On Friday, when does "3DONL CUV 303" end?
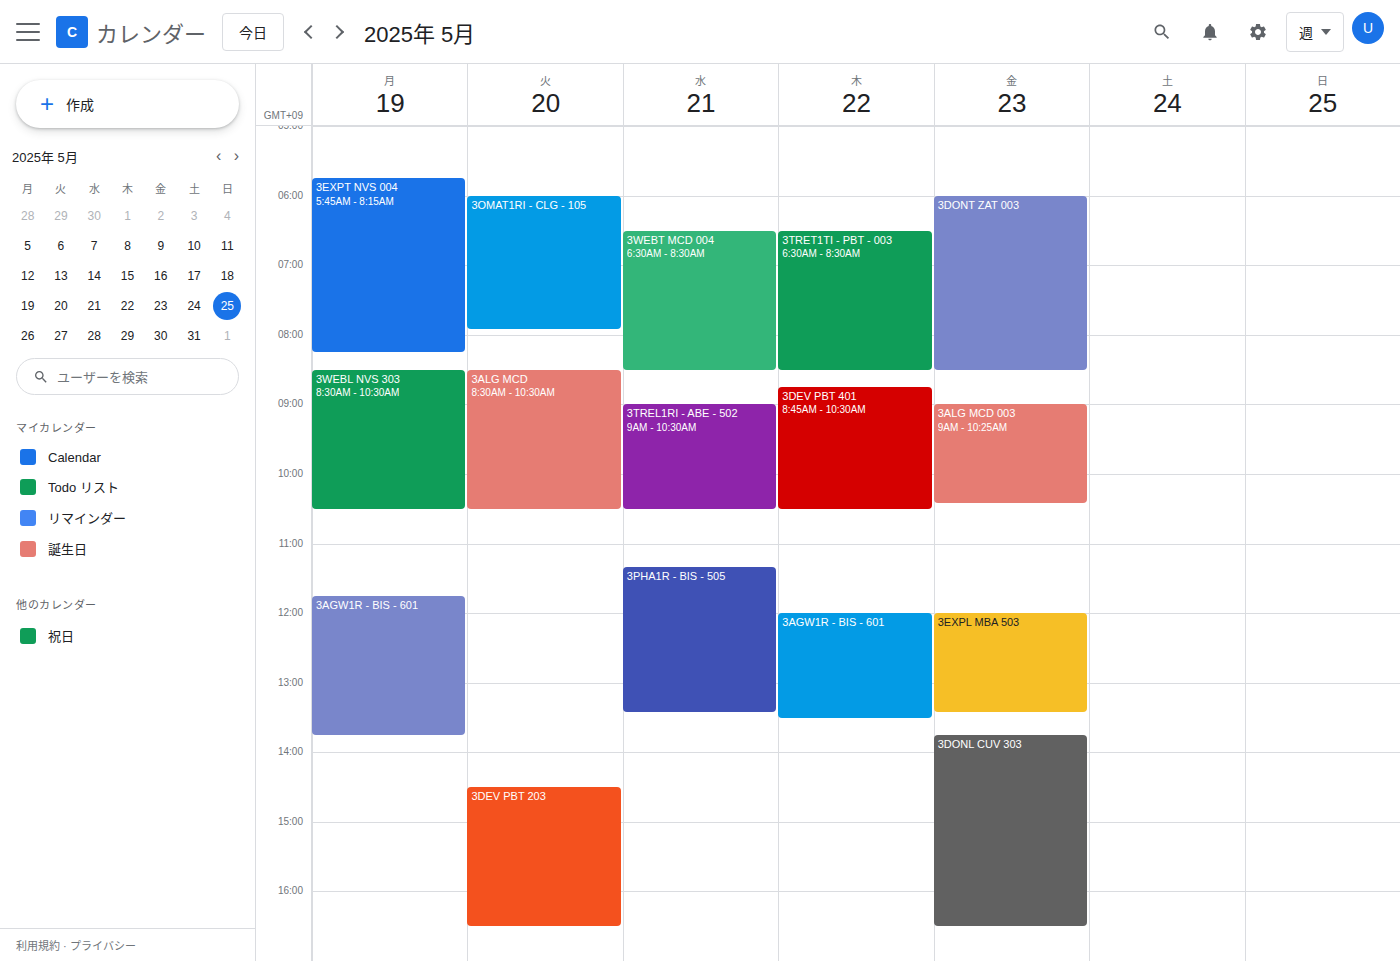
4:30 PM